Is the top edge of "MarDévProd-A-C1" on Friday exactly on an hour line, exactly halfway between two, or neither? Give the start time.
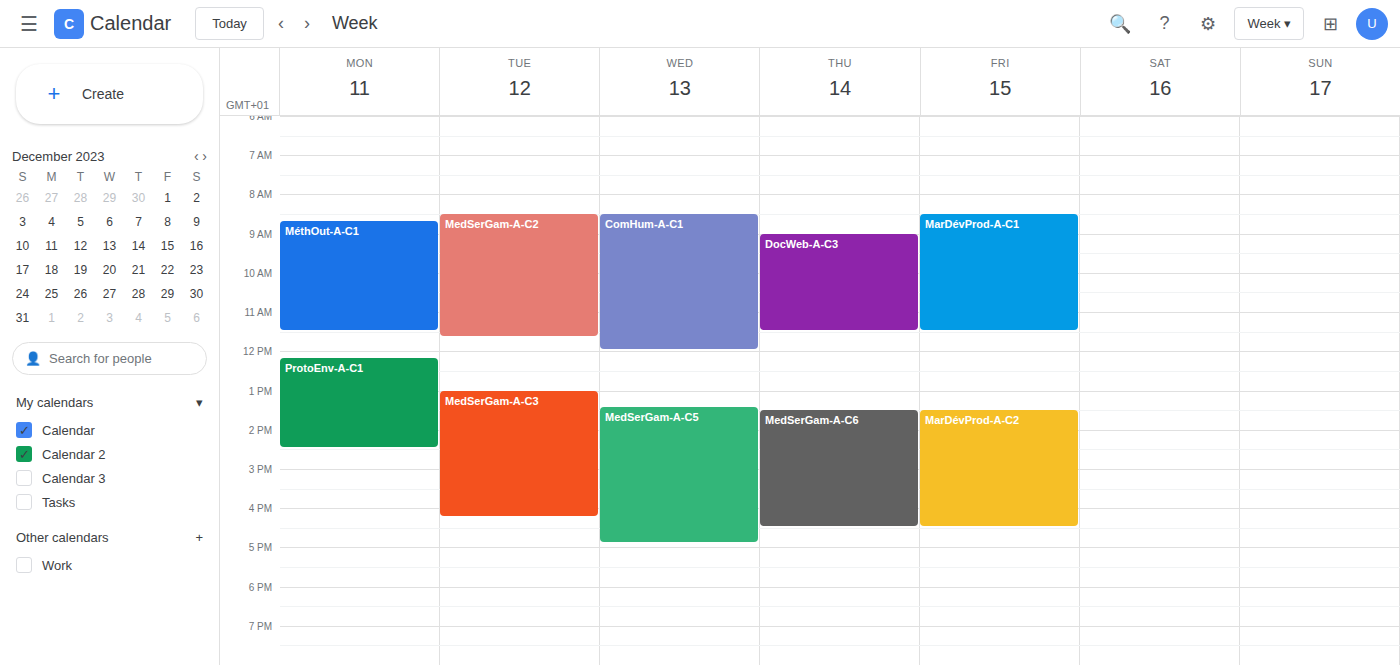
8:30 AM -- halfway between the 8 AM and 9 AM lines.